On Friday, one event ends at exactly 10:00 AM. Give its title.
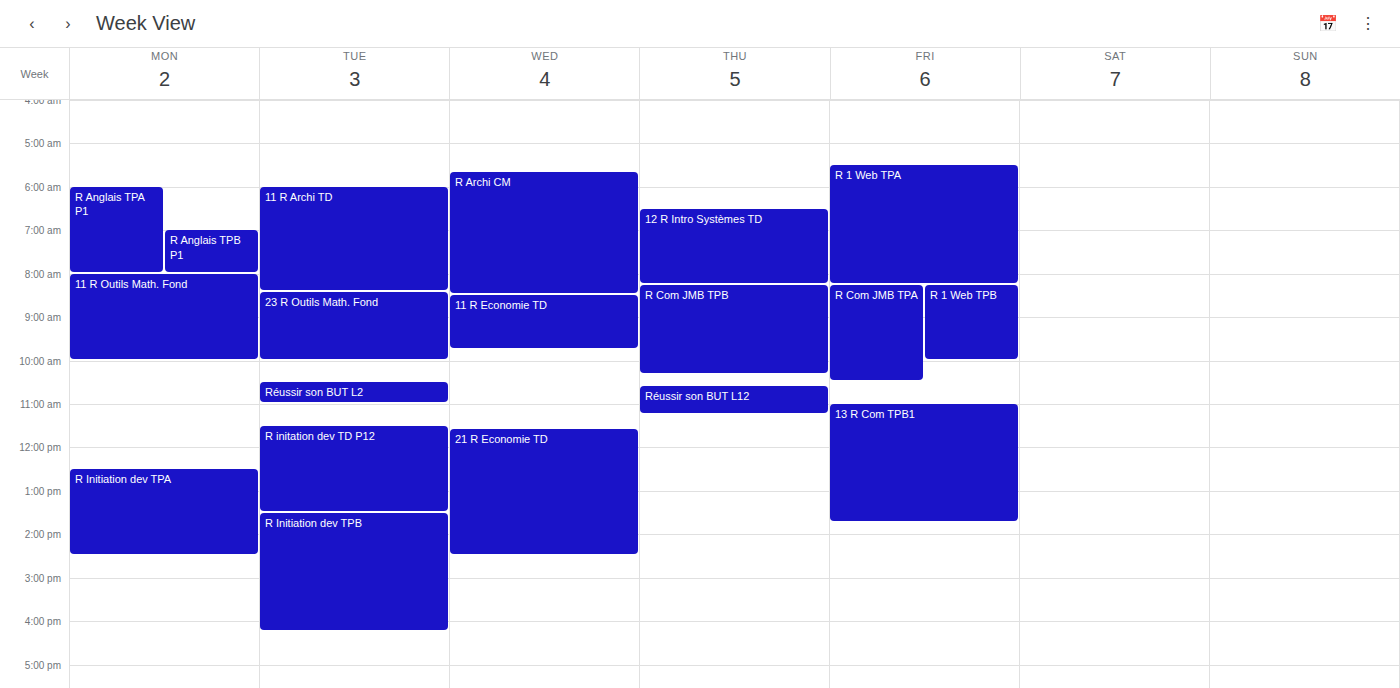
"R 1 Web TPB"